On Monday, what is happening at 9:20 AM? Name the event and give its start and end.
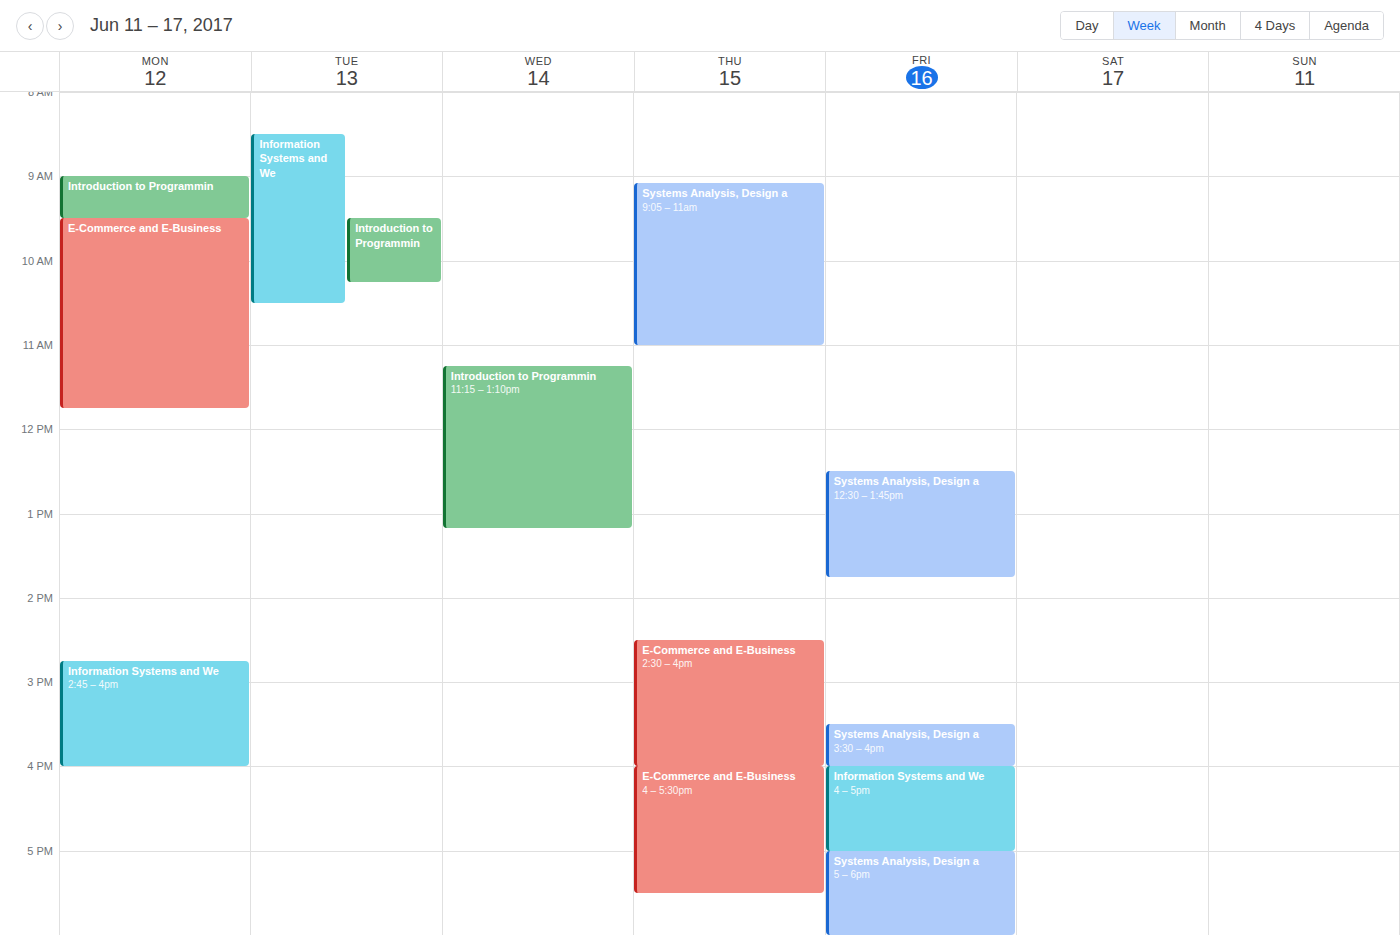
"Introduction to Programmin", 9:00 AM to 9:30 AM